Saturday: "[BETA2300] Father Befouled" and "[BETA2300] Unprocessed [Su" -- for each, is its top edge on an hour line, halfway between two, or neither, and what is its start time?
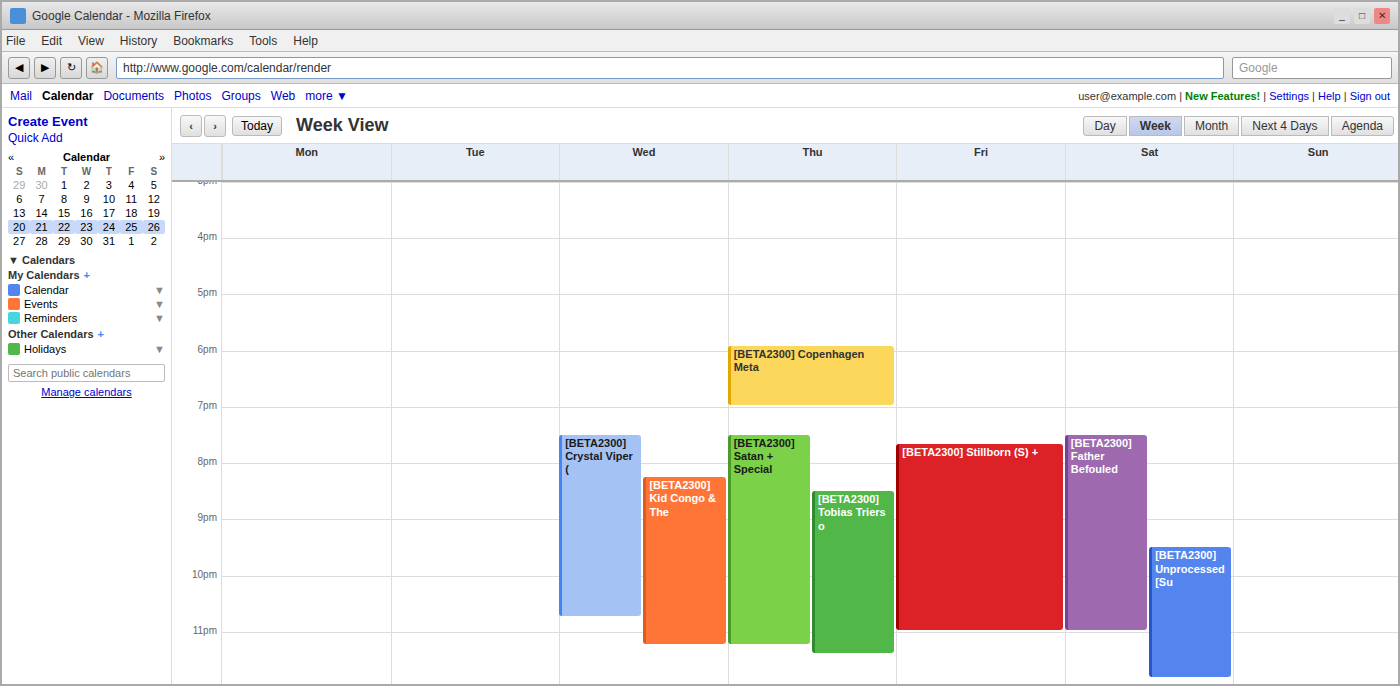
"[BETA2300] Father Befouled": 7:30 PM, halfway between the 7 PM and 8 PM lines. "[BETA2300] Unprocessed [Su": 9:30 PM, halfway between the 9 PM and 10 PM lines.